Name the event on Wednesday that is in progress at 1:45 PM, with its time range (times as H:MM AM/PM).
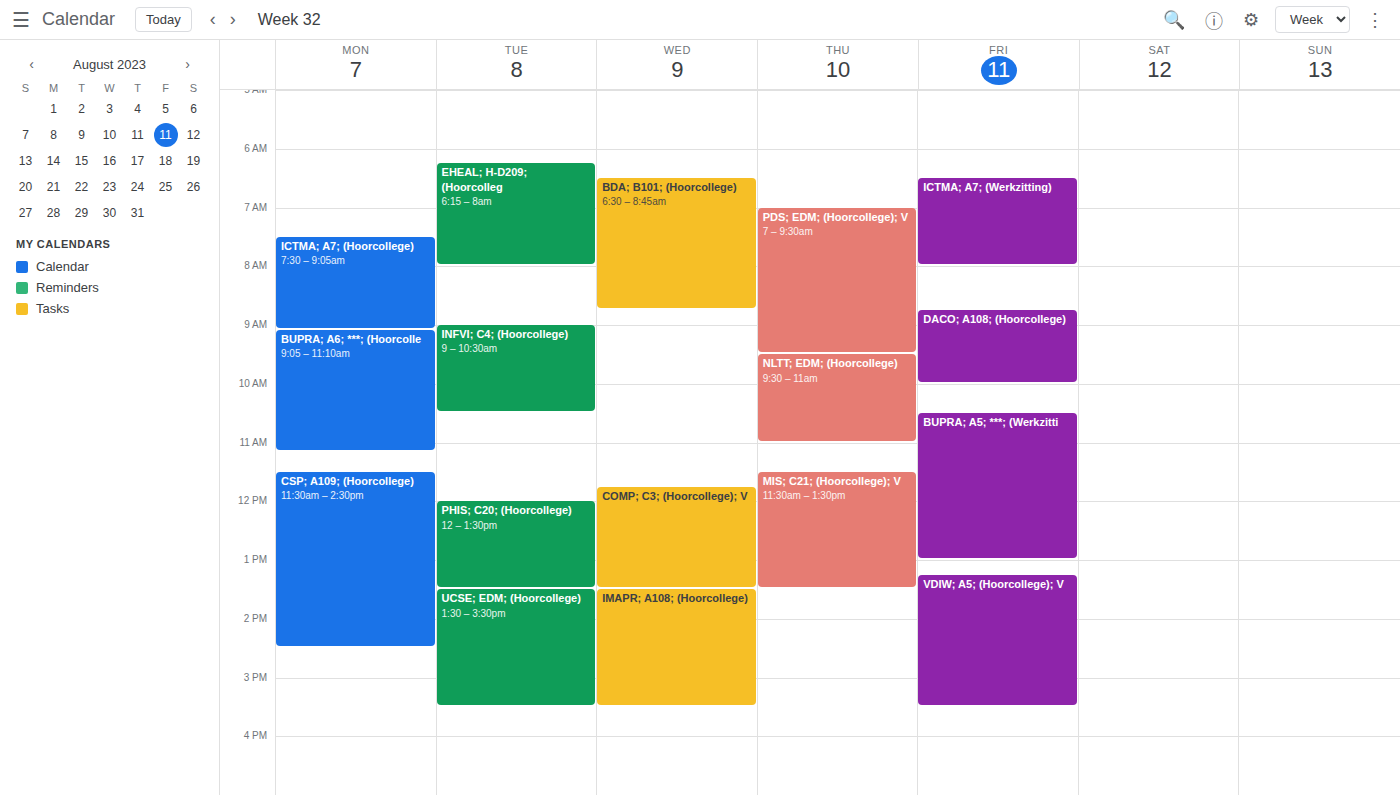
"IMAPR; A108; (Hoorcollege)", 1:30 PM to 3:30 PM